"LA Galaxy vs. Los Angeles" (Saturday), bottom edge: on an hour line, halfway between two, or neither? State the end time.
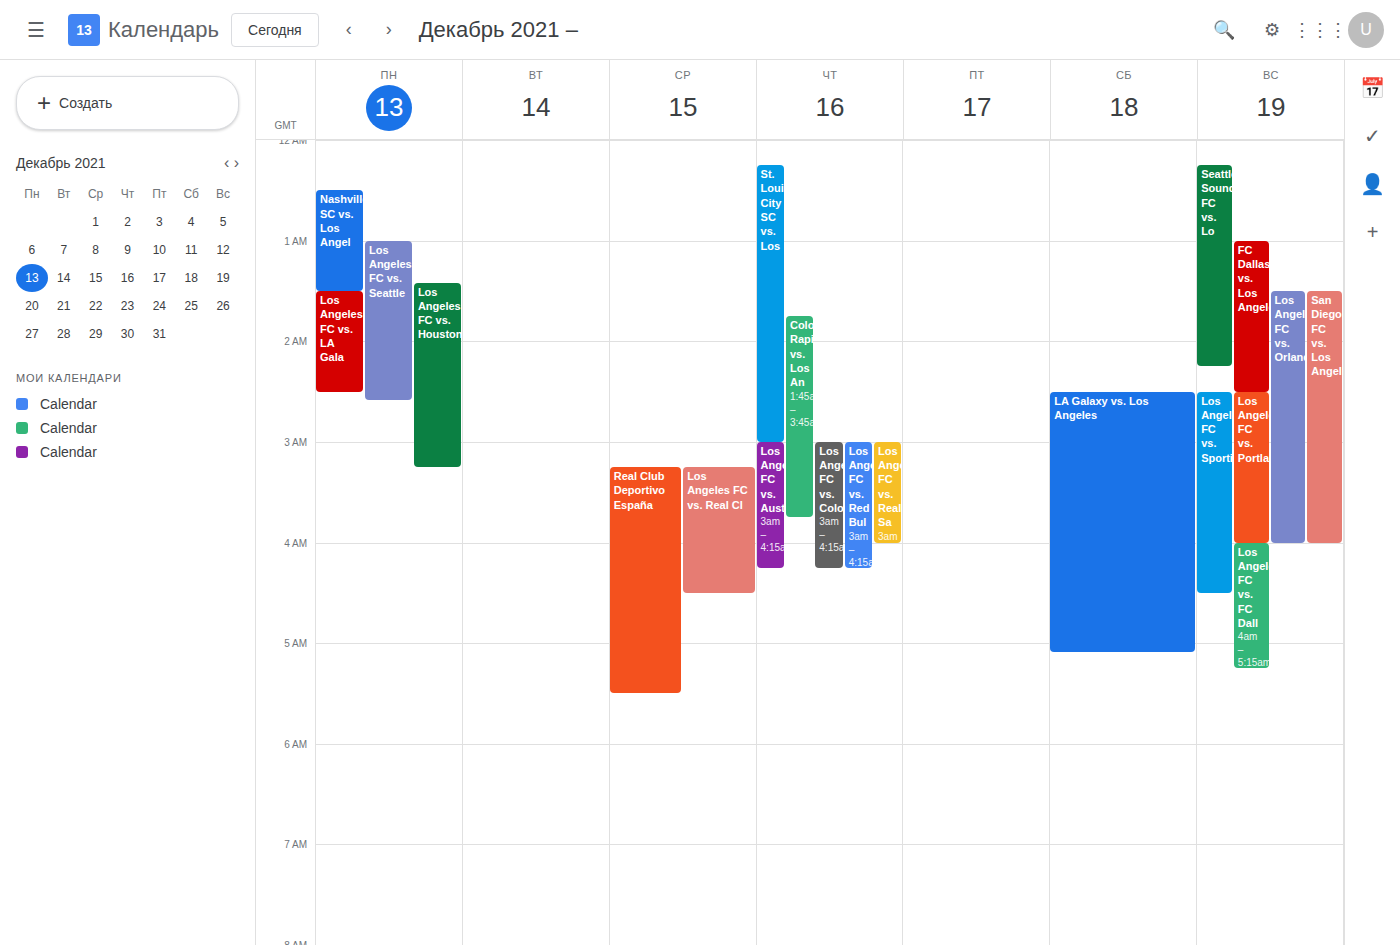
05:05 -- neither: 5 minutes below the 05:00 line and 55 minutes above the 06:00 line.